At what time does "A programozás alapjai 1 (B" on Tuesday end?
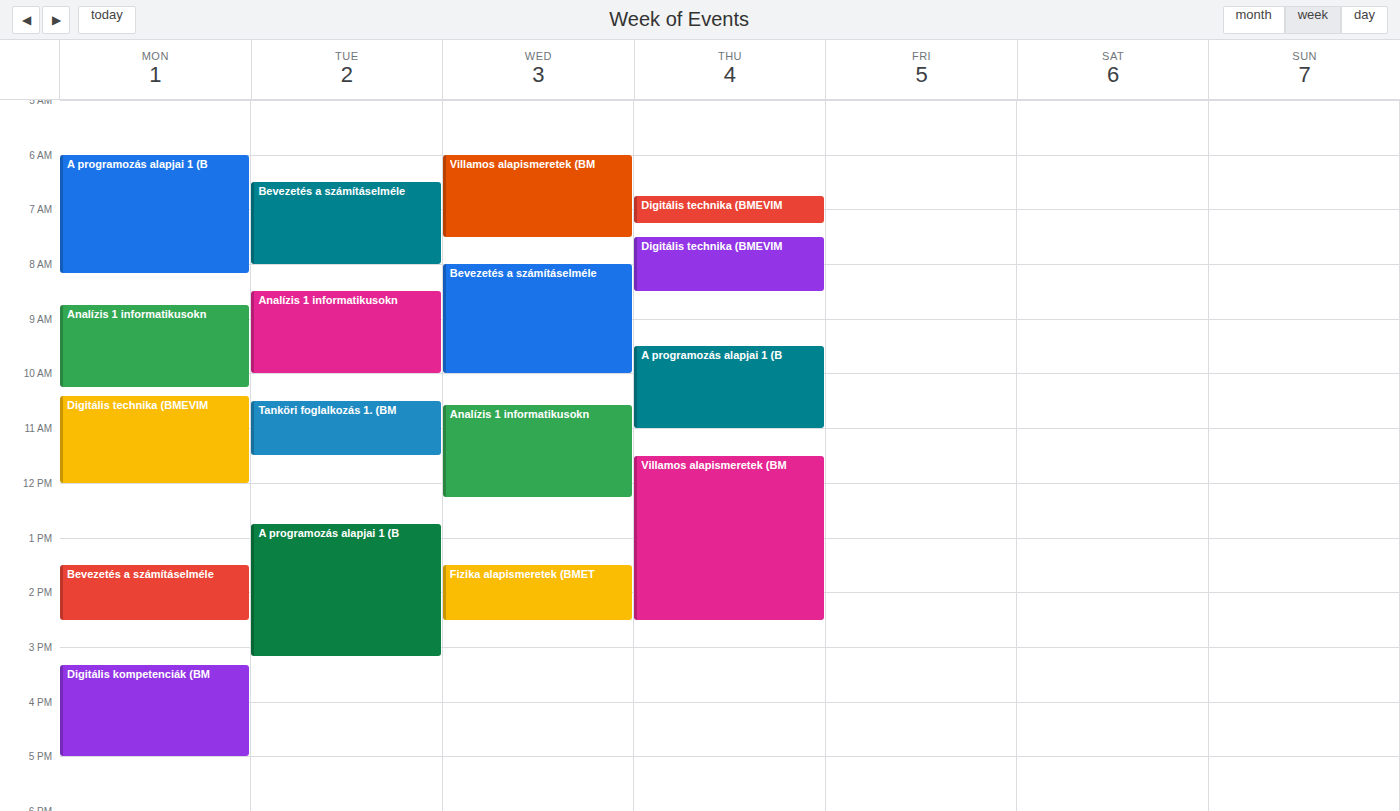
3:10 PM